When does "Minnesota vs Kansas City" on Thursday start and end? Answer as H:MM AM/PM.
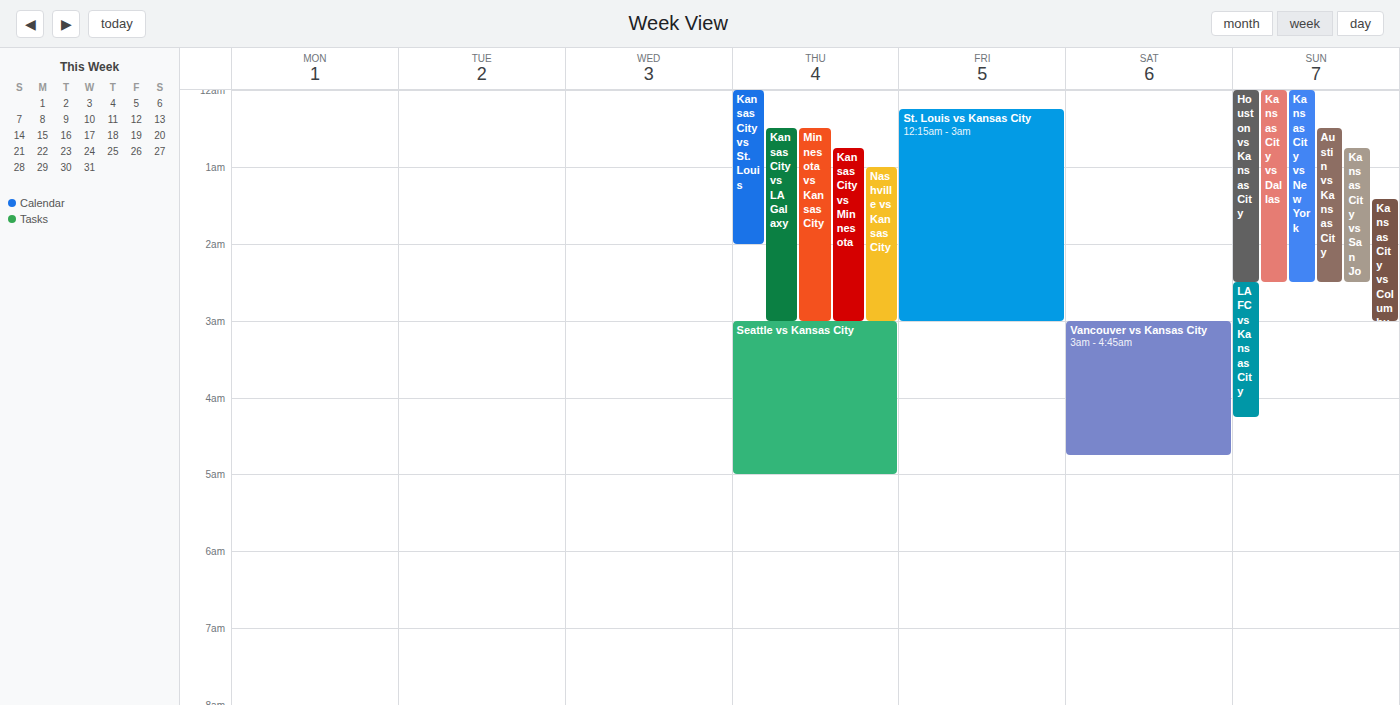
12:30 AM to 3:00 AM